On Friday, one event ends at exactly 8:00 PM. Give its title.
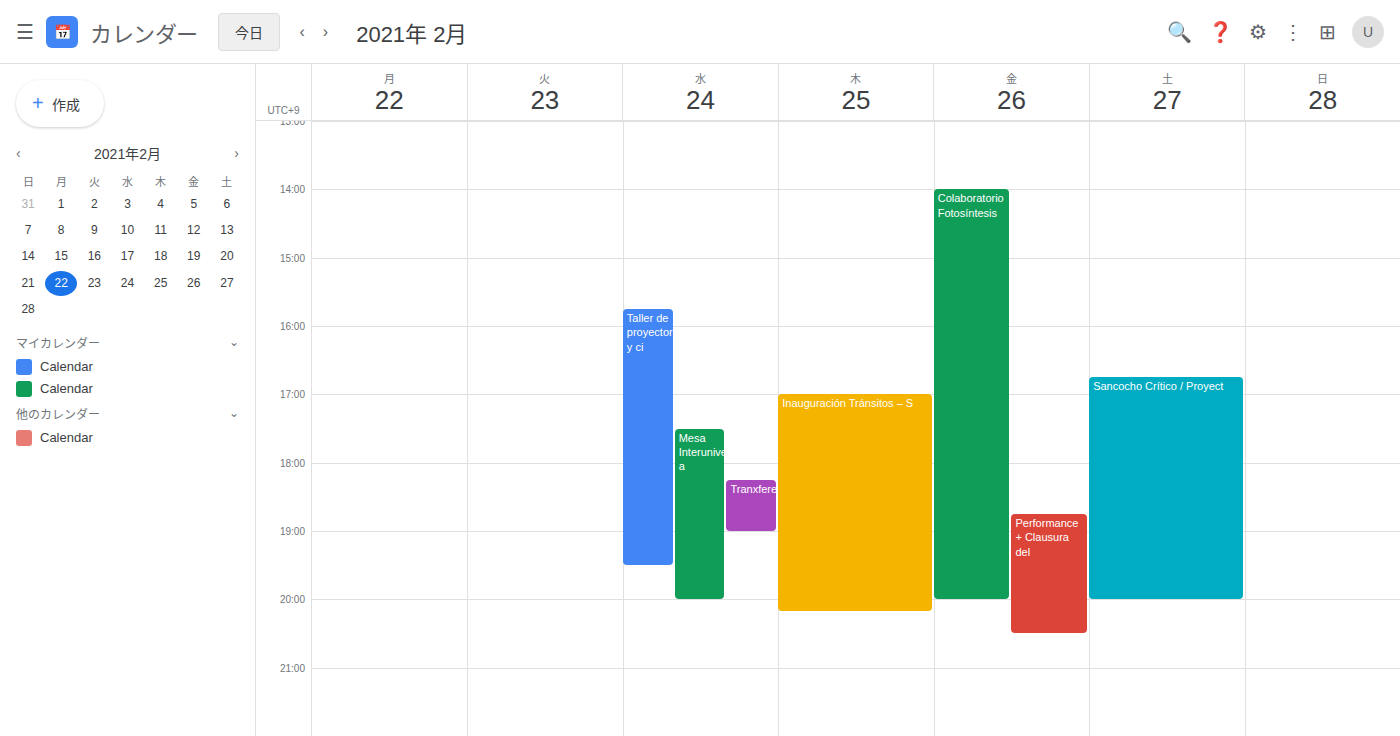
"Colaboratorio Fotosíntesis"